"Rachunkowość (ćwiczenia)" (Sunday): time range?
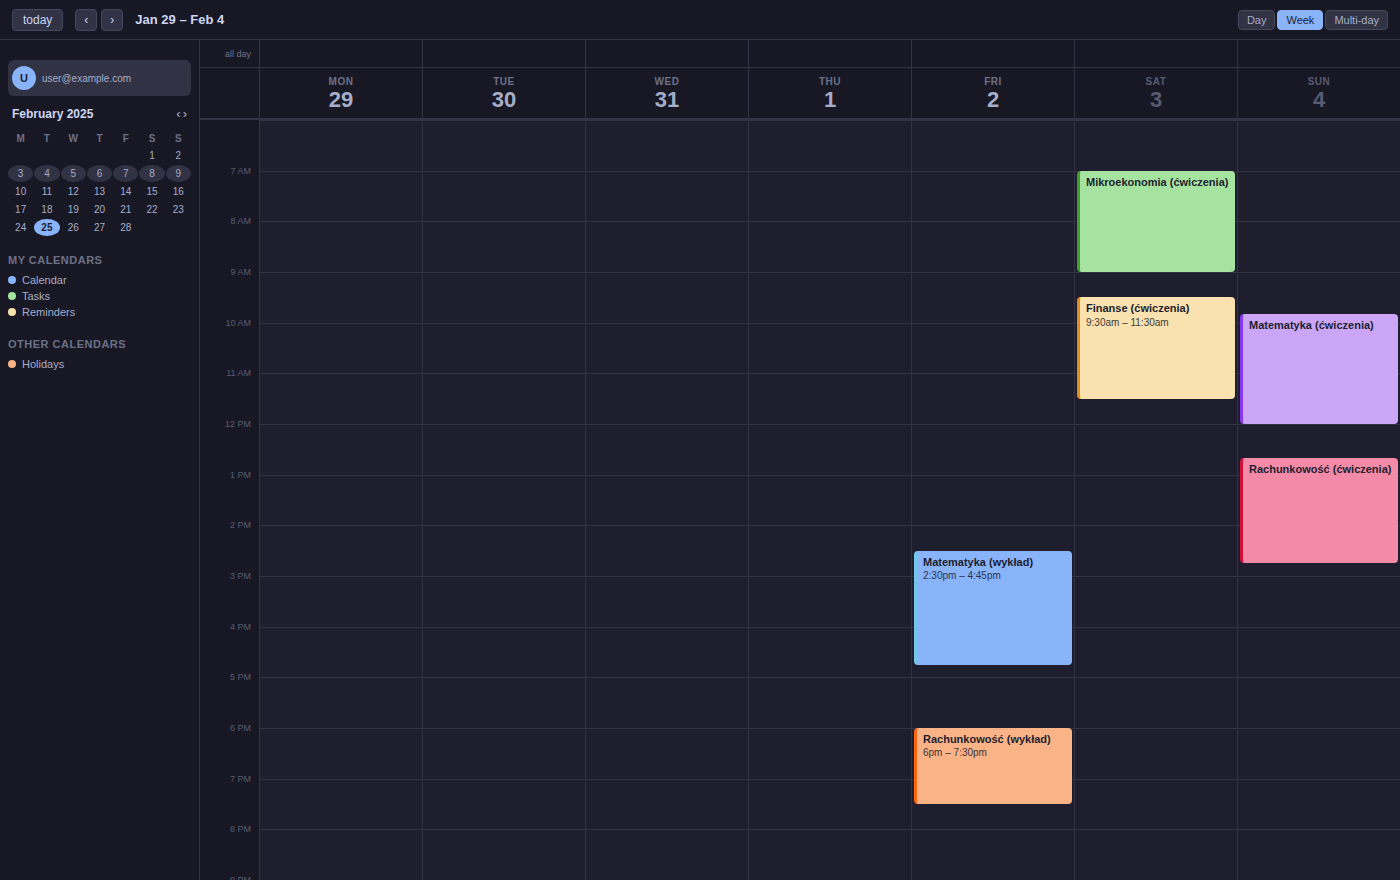
12:40 PM to 2:45 PM